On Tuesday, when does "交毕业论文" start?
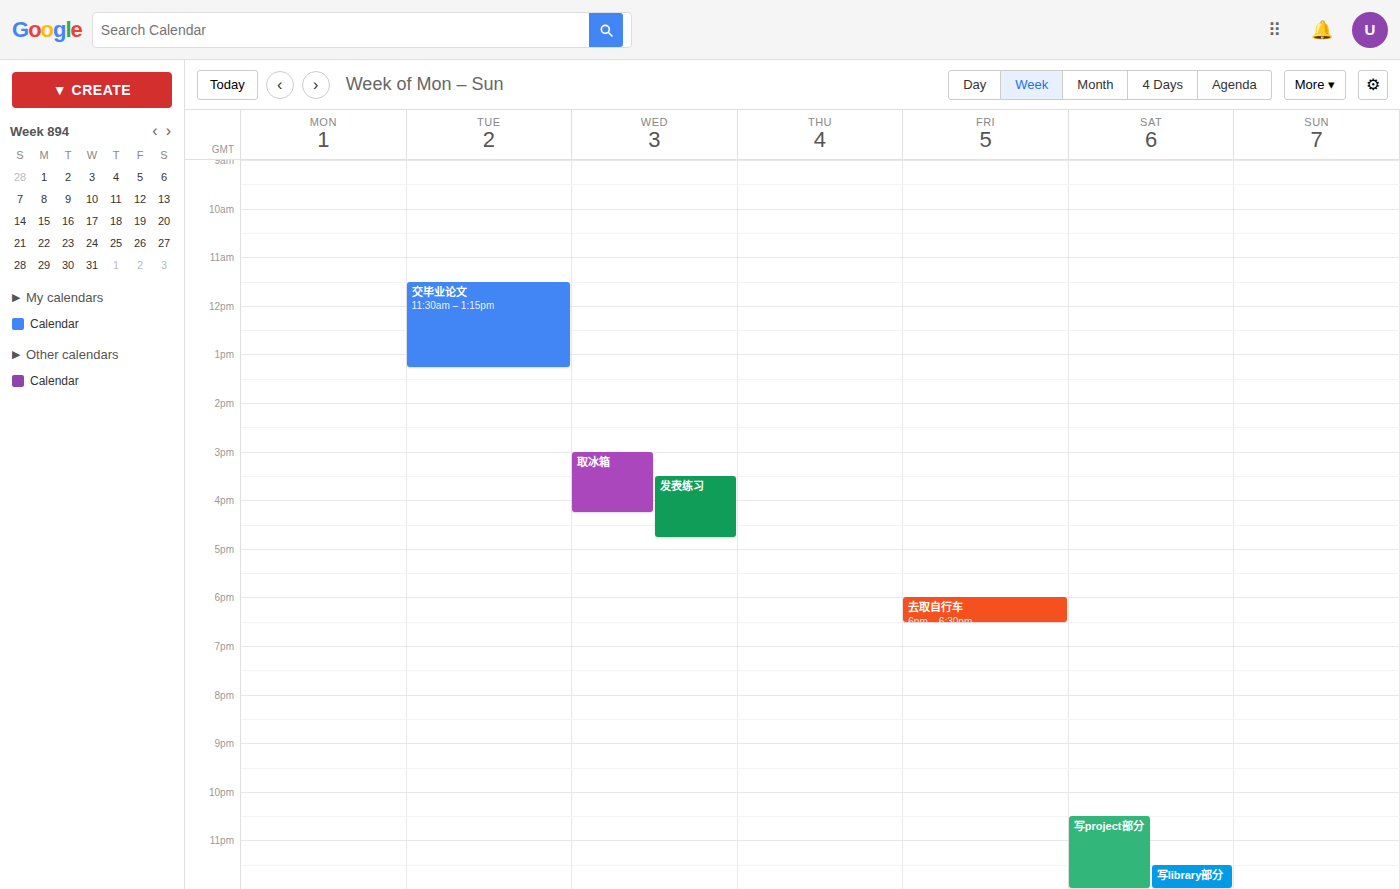
11:30 AM